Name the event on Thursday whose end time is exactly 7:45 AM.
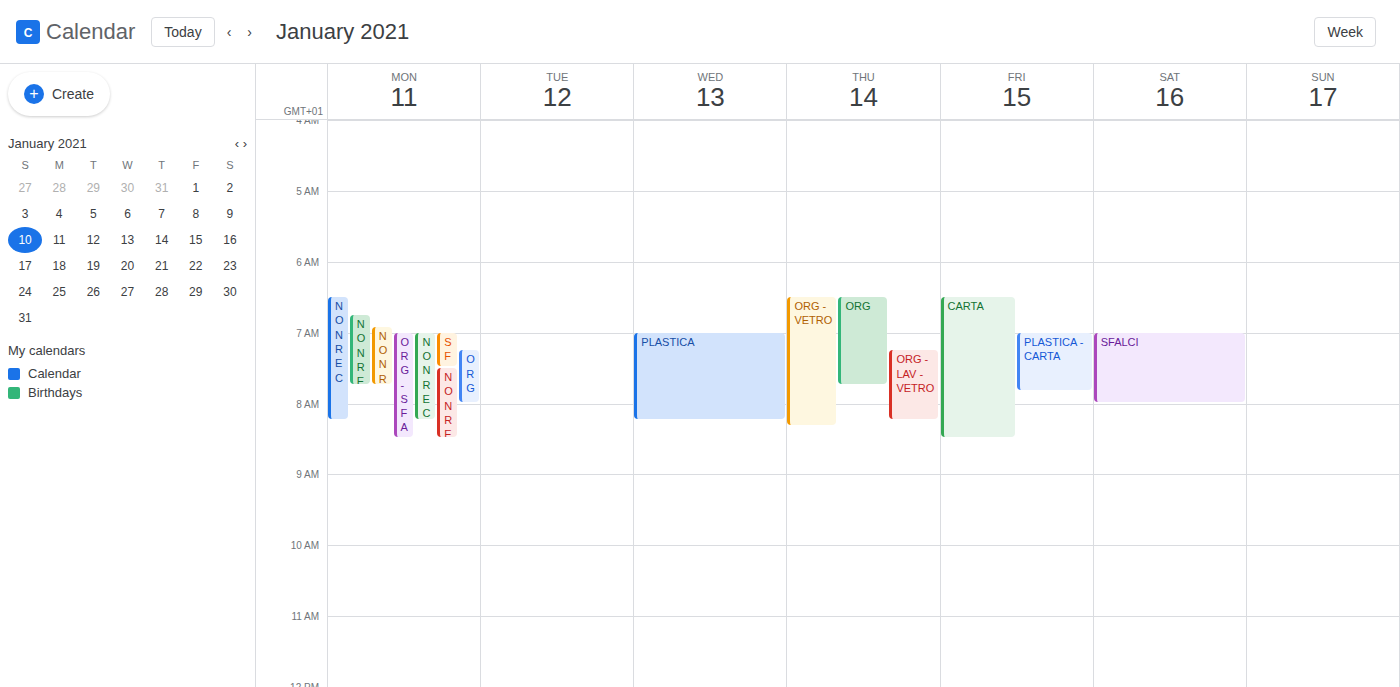
"ORG"